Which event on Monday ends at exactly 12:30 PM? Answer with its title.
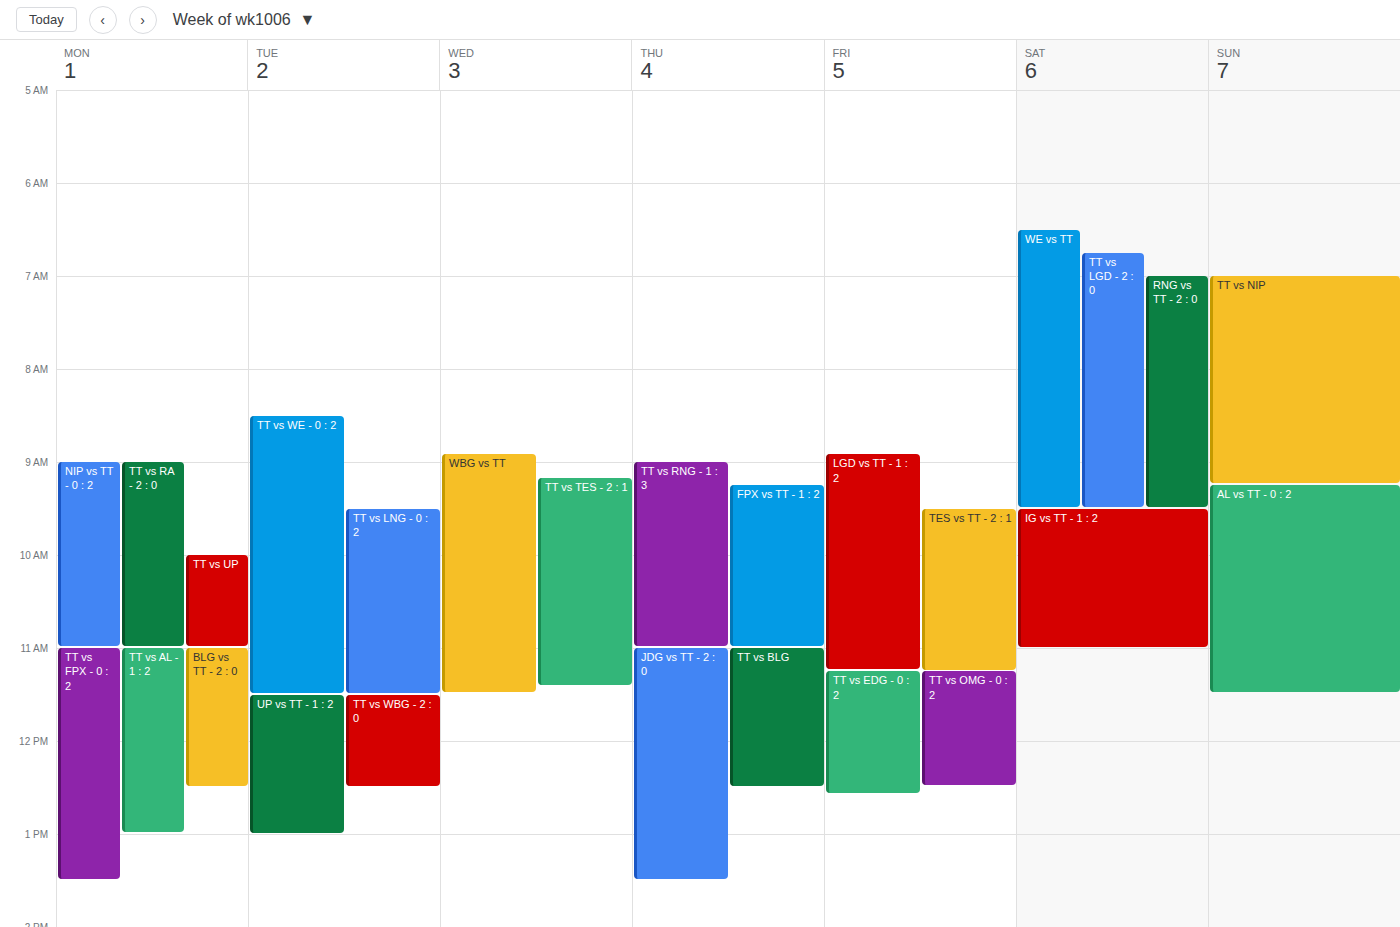
"BLG vs TT - 2 : 0"